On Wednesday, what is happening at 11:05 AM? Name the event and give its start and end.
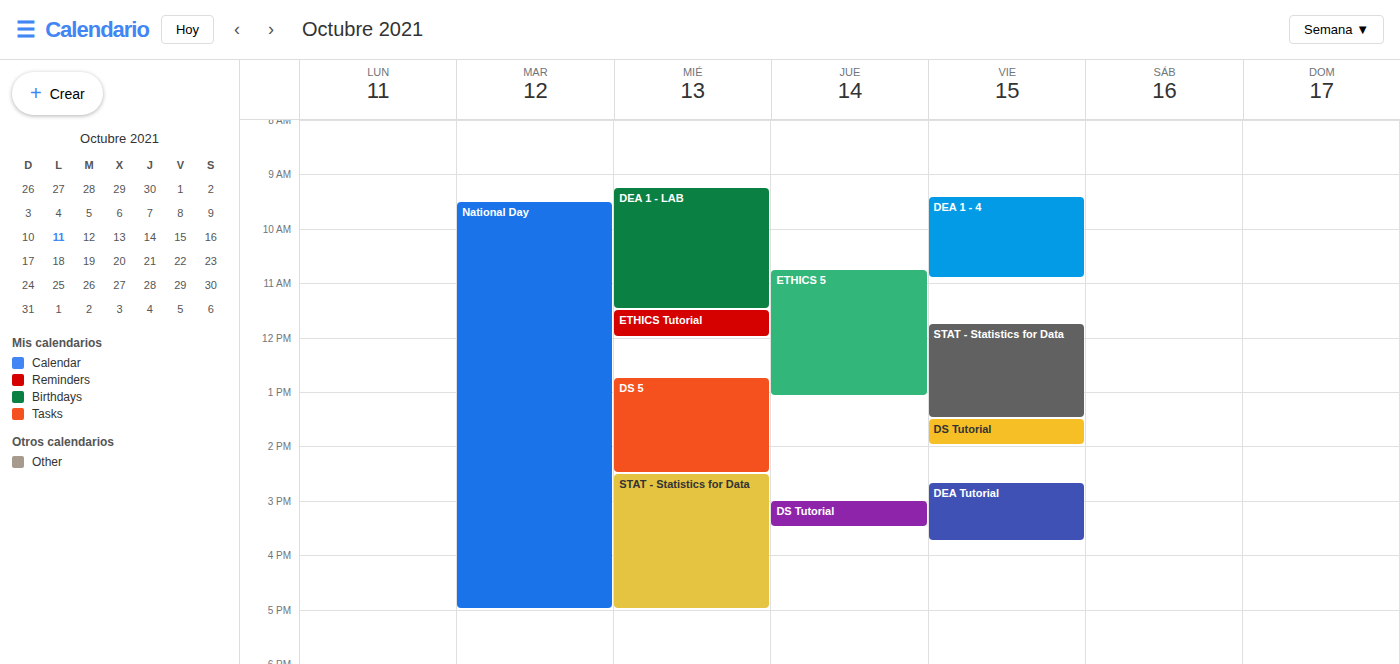
"DEA 1 - LAB", 9:15 AM to 11:30 AM